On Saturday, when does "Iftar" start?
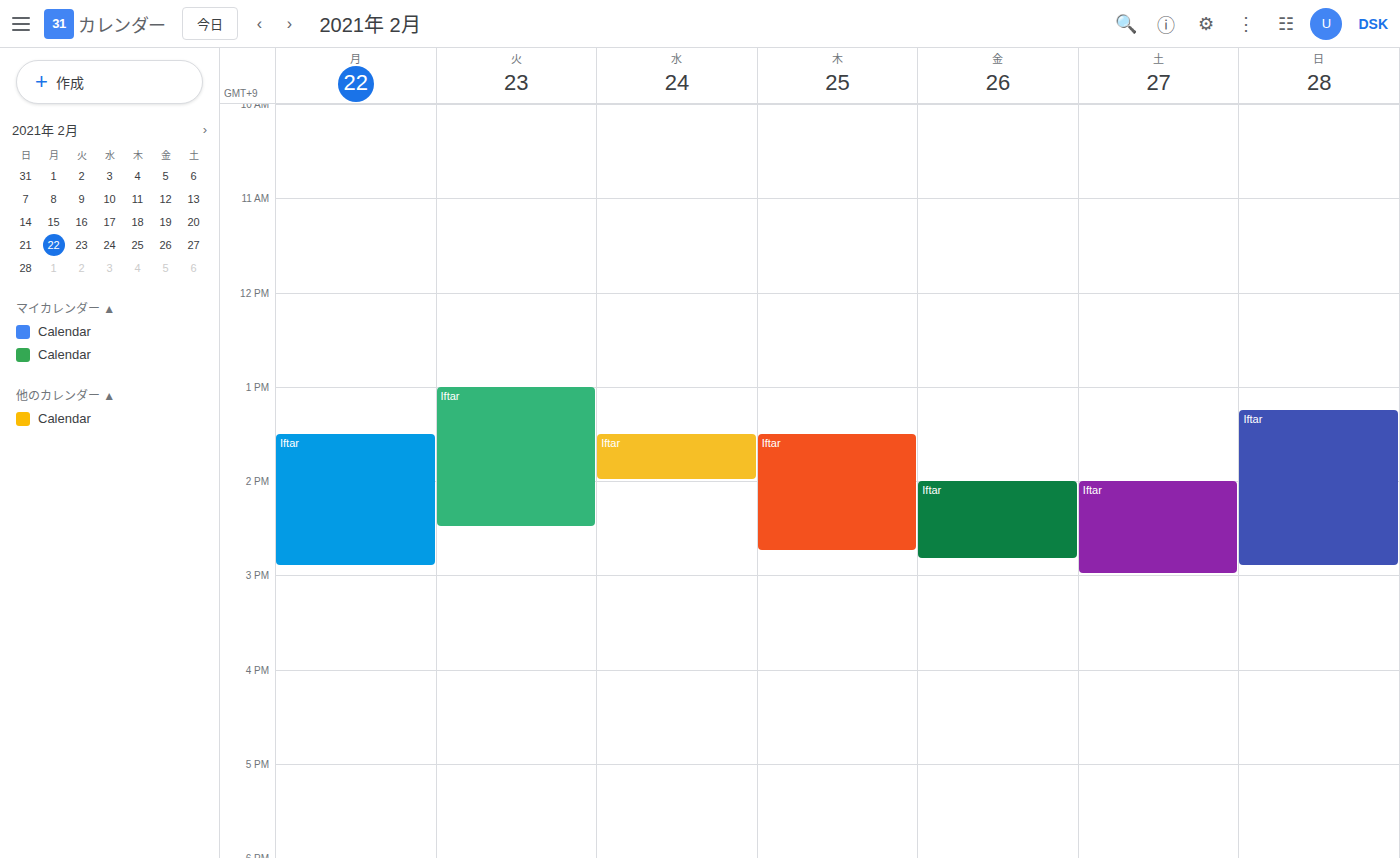
2:00 PM